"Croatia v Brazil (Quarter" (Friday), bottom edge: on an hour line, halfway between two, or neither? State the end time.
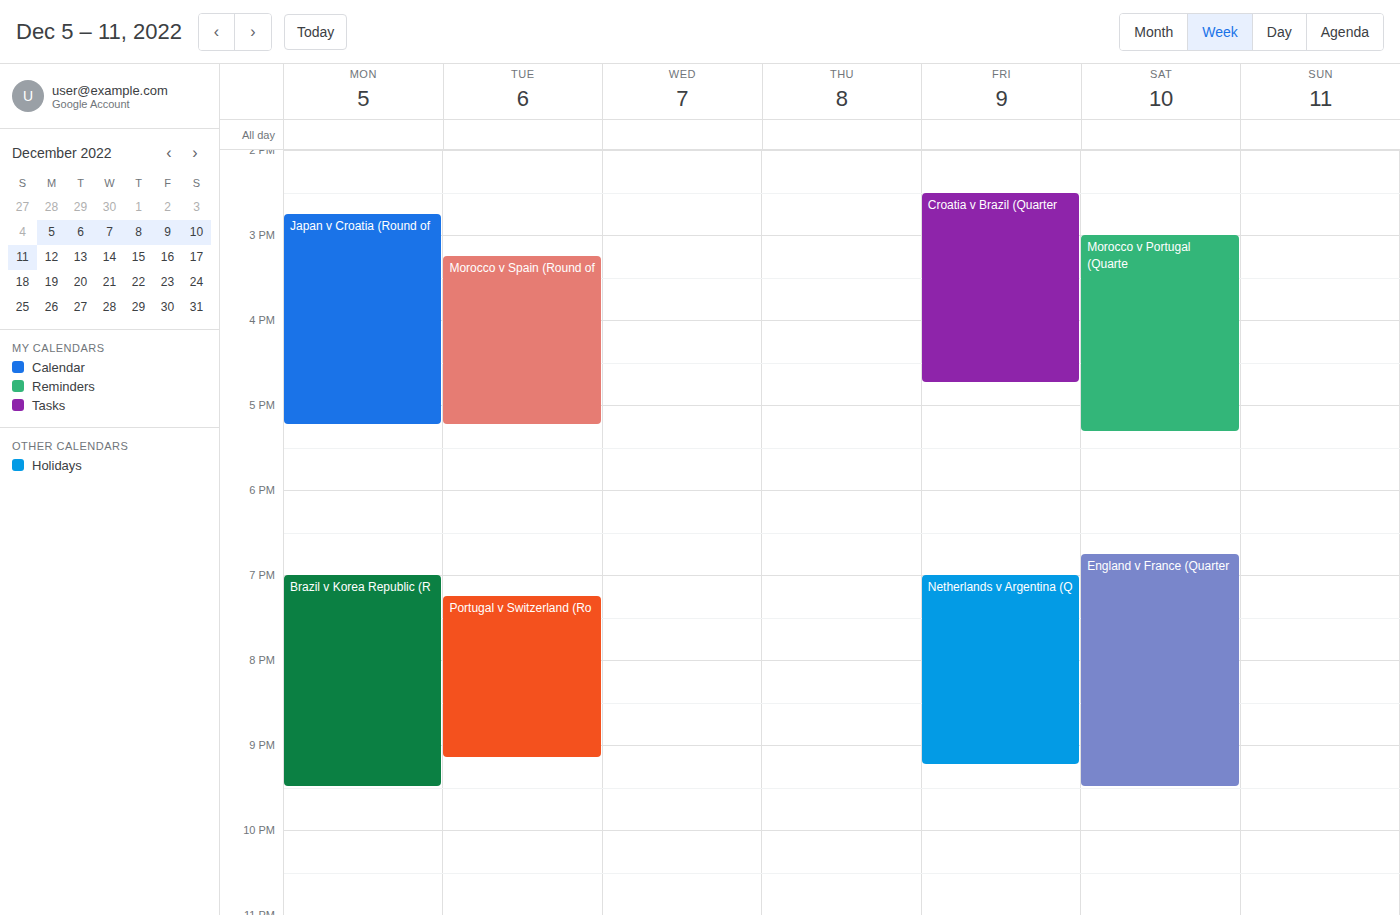
4:45 PM -- neither: three quarters of the way from the 4 PM line to the 5 PM line.